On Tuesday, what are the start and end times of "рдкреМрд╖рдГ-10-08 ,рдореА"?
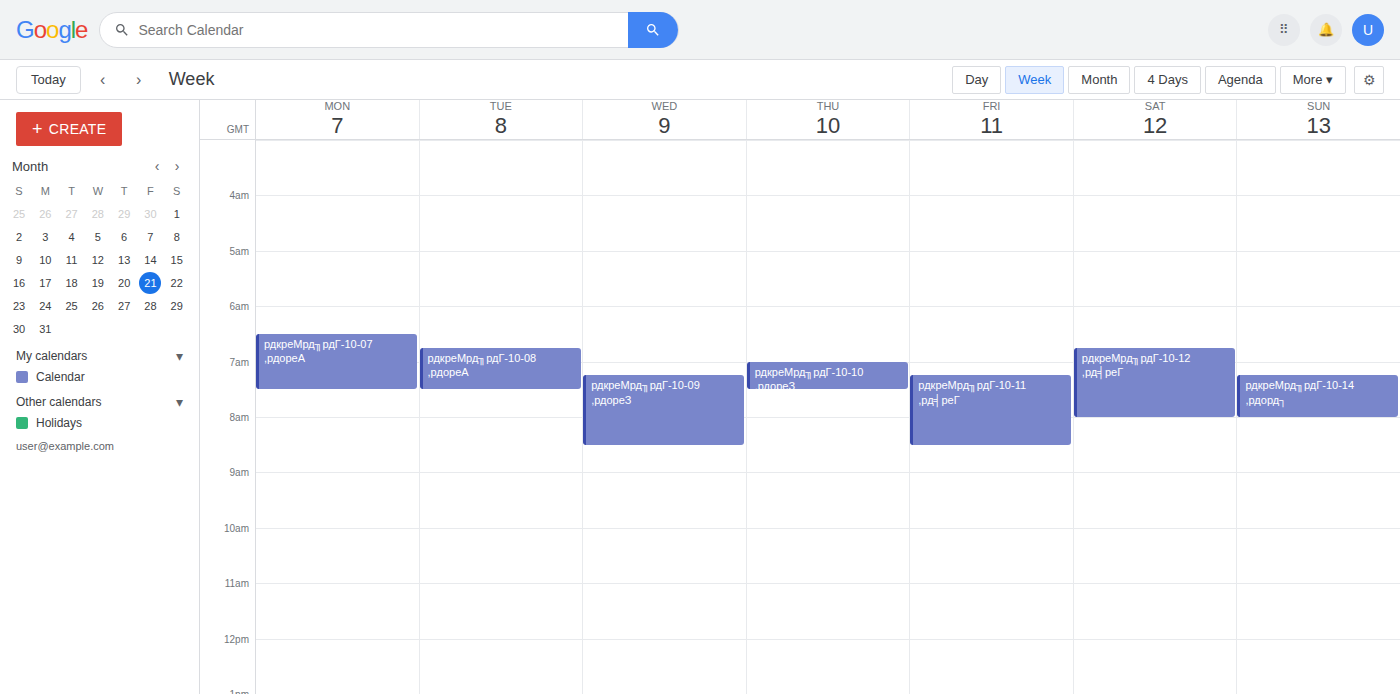
6:45 AM to 7:30 AM